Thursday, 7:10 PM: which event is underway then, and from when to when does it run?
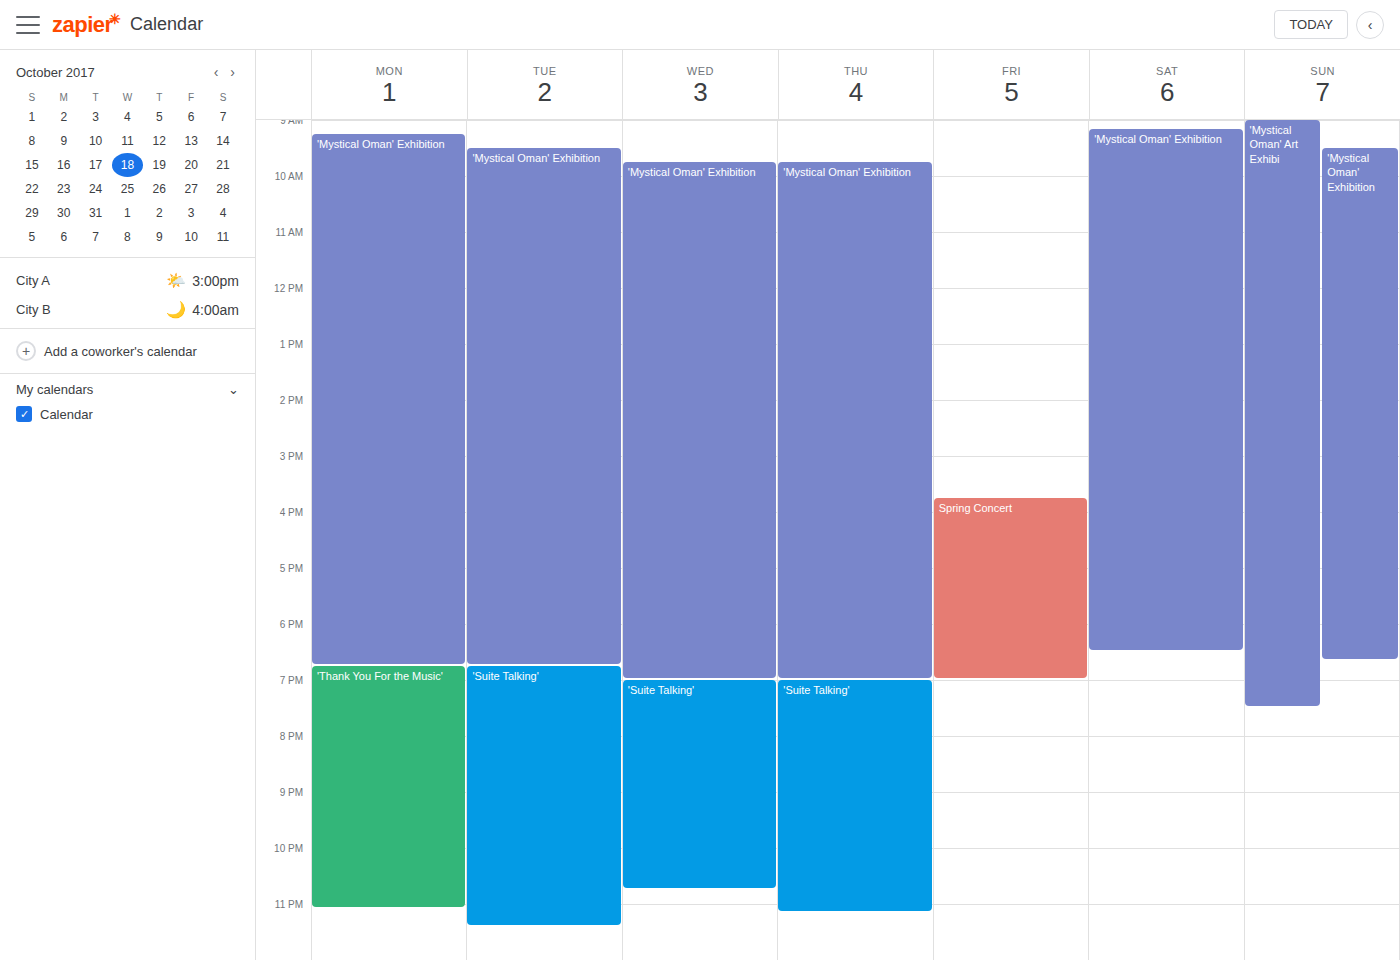
"'Suite Talking'", 7:00 PM to 11:10 PM